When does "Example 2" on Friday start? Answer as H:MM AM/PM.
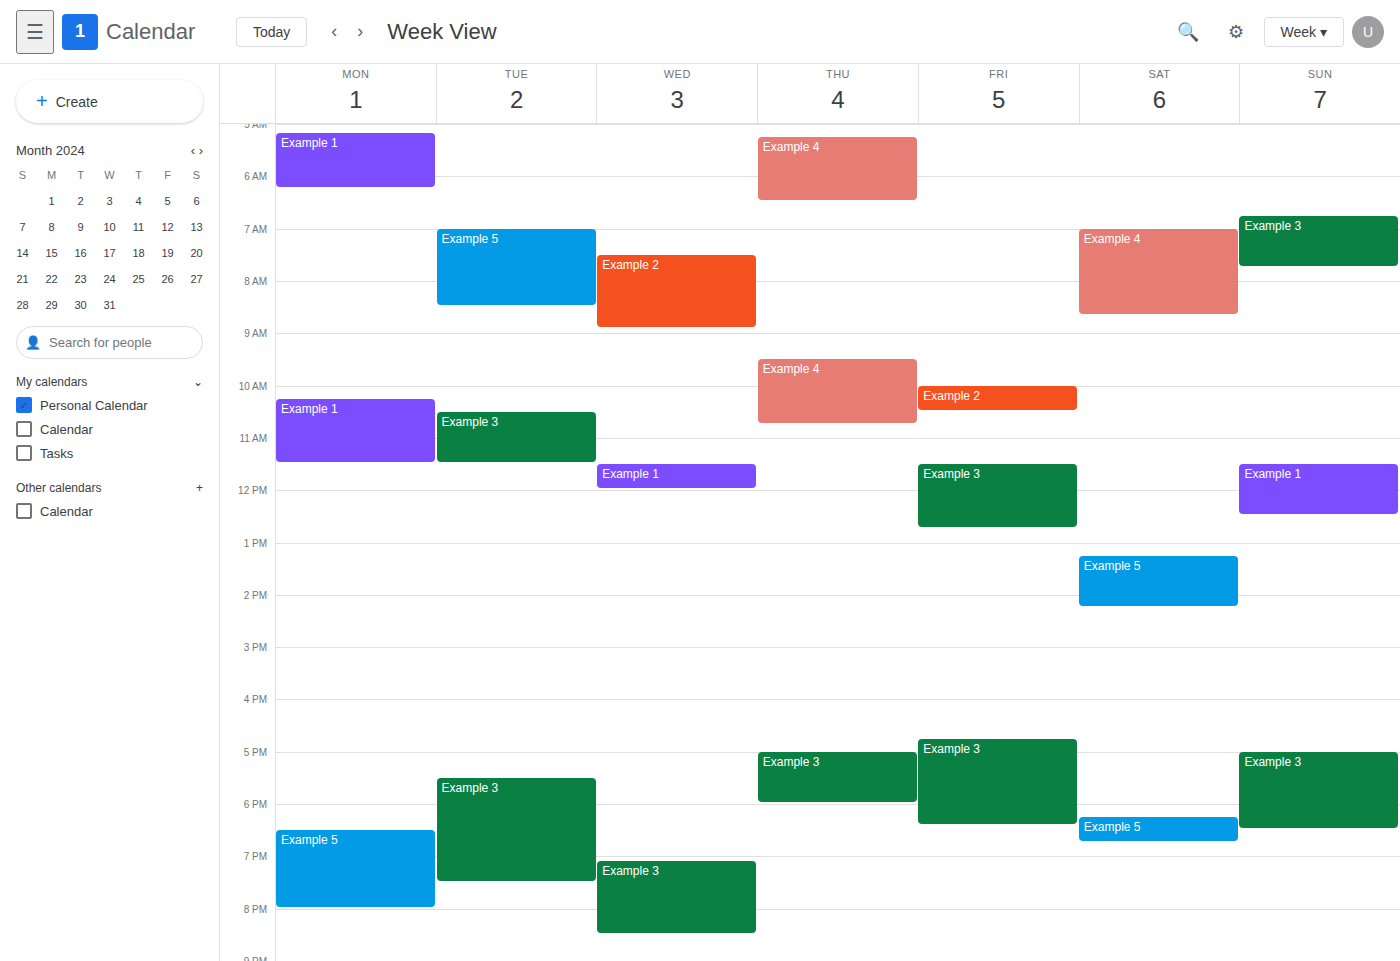
10:00 AM